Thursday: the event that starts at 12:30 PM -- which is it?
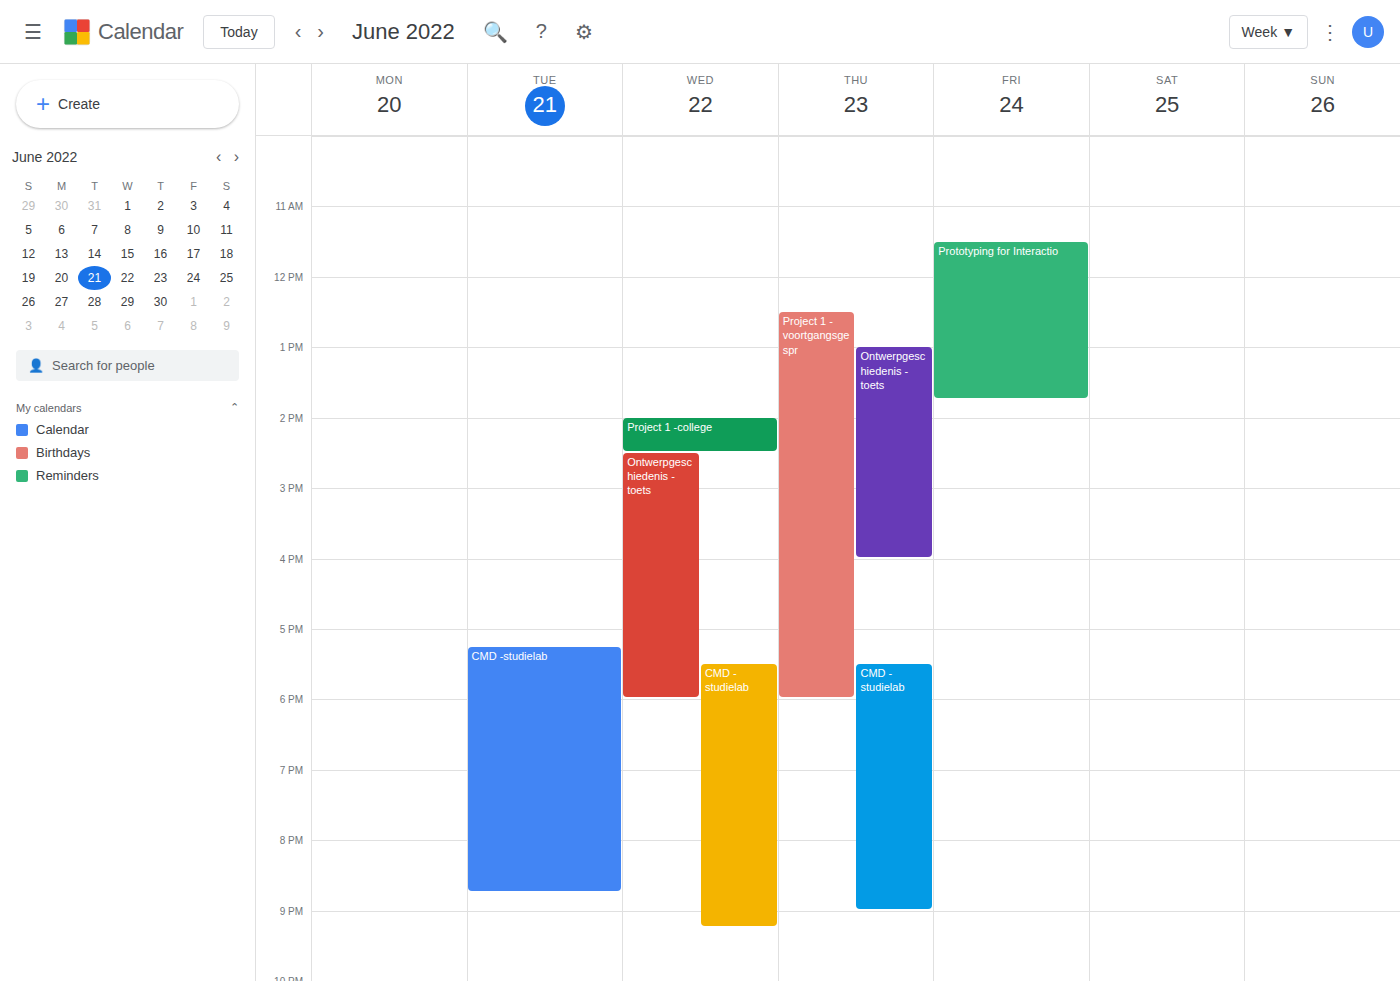
"Project 1 -voortgangsgespr"